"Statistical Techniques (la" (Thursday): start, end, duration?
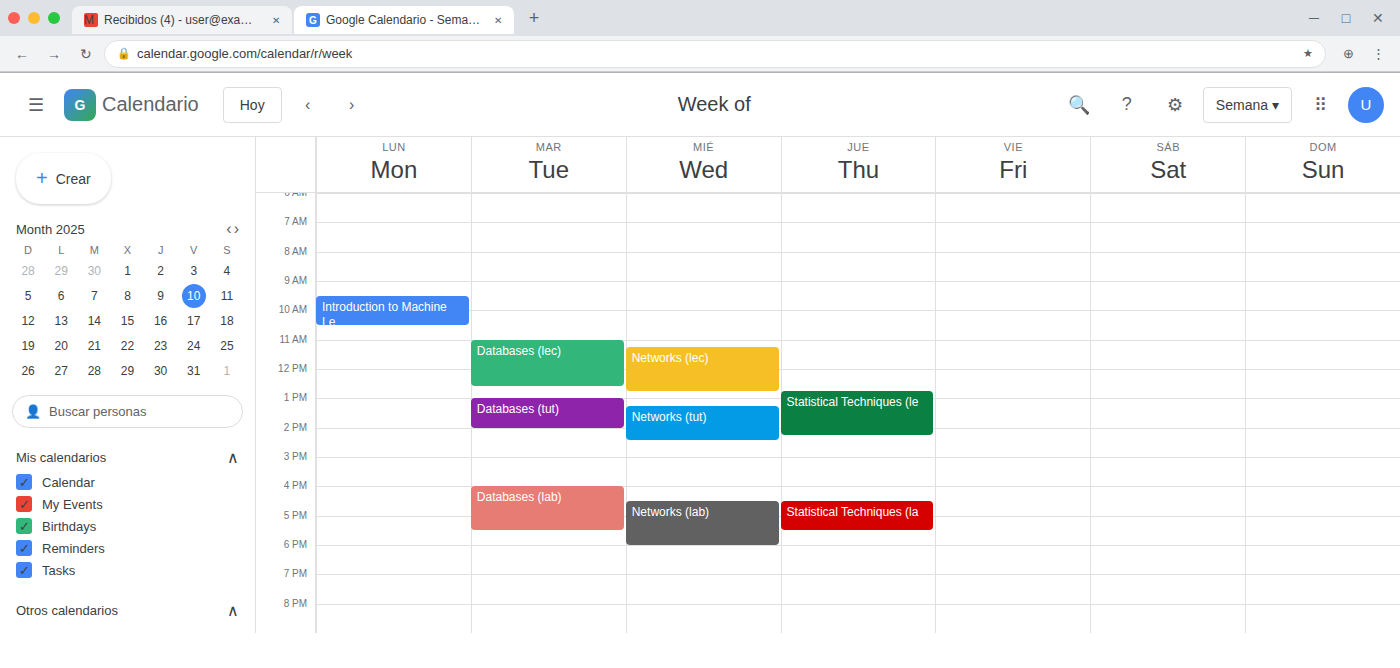
4:30 PM to 5:30 PM, 1 hour